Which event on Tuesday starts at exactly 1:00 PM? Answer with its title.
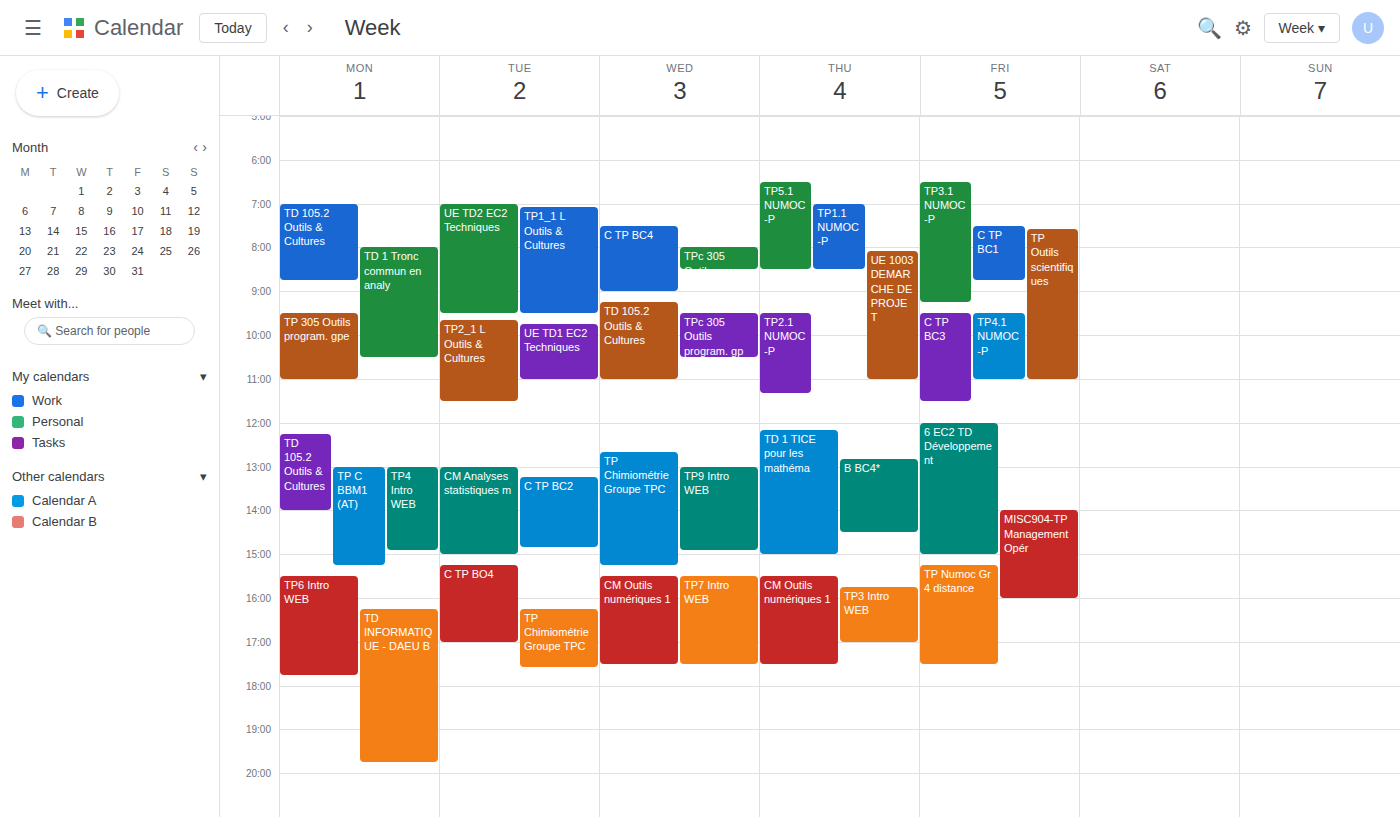
"CM Analyses statistiques m"